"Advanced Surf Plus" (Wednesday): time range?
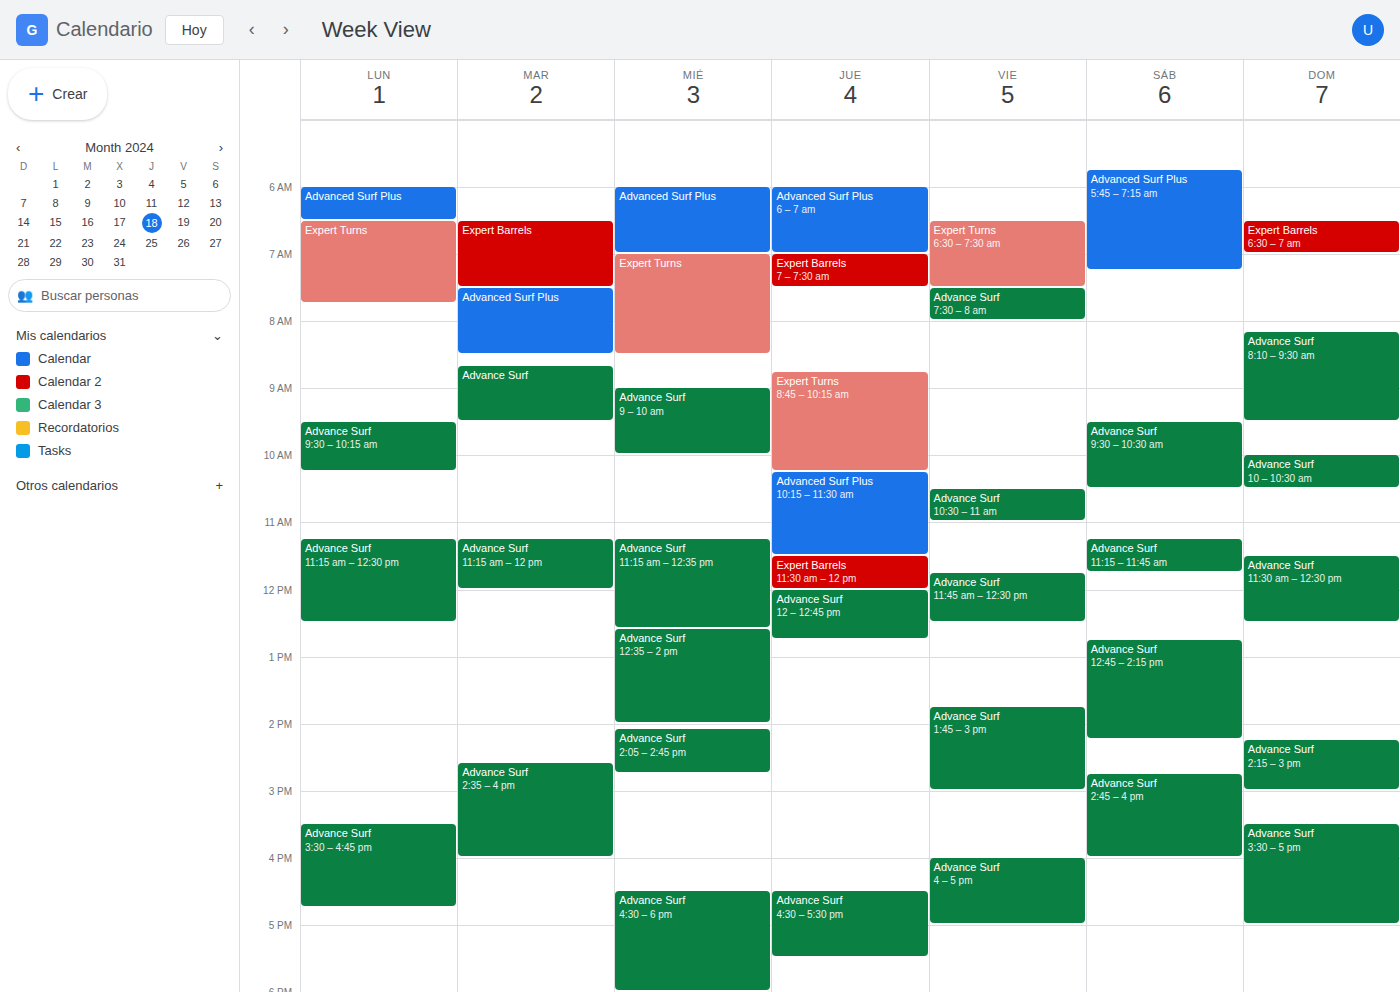
06:00 to 07:00